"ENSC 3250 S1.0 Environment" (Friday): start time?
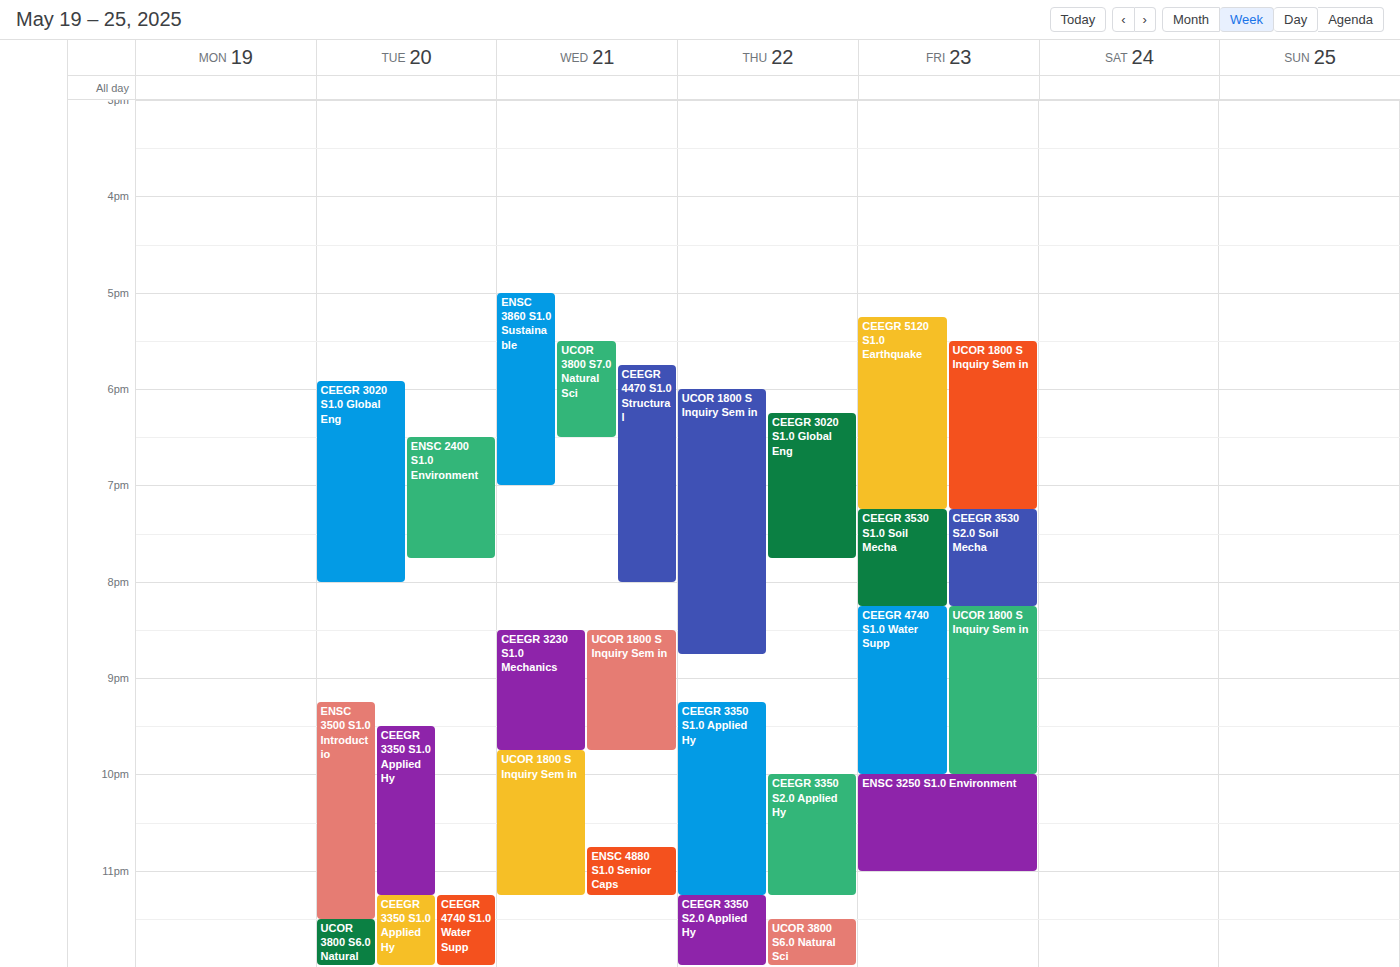
10:00 PM